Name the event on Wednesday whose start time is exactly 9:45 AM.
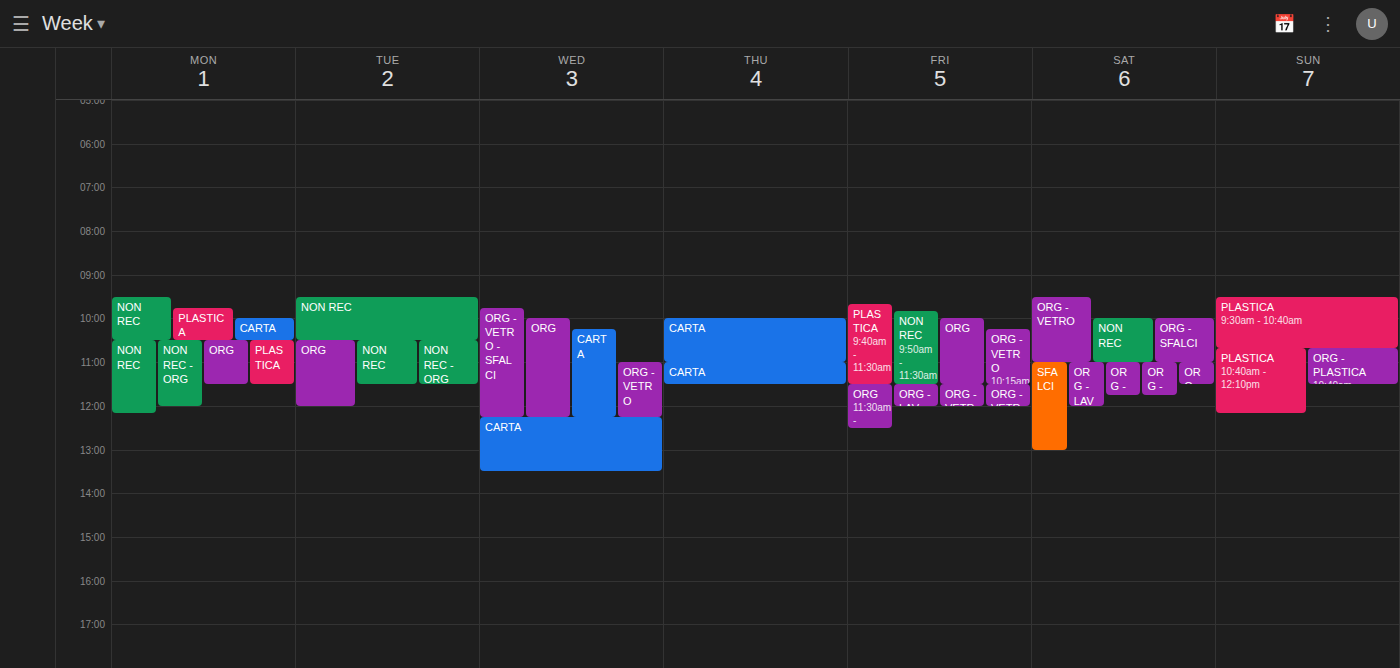
"ORG - VETRO - SFALCI"